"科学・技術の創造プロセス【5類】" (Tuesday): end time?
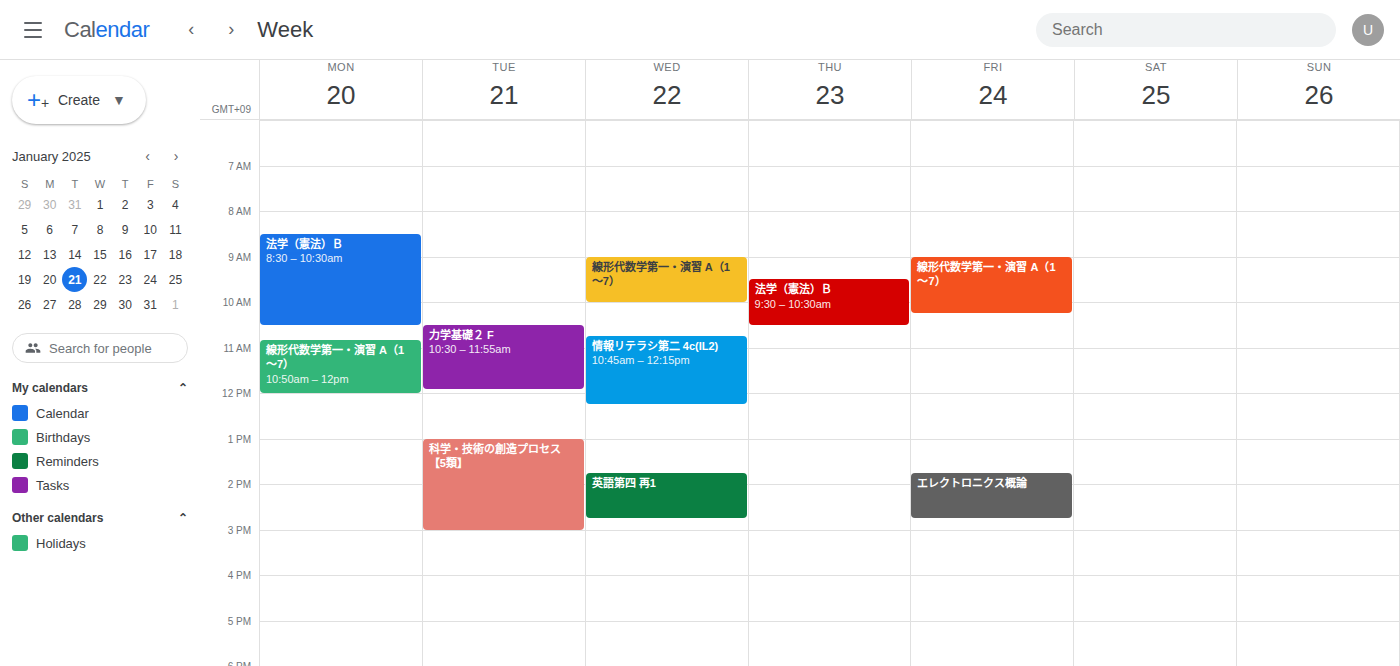
3:00 PM